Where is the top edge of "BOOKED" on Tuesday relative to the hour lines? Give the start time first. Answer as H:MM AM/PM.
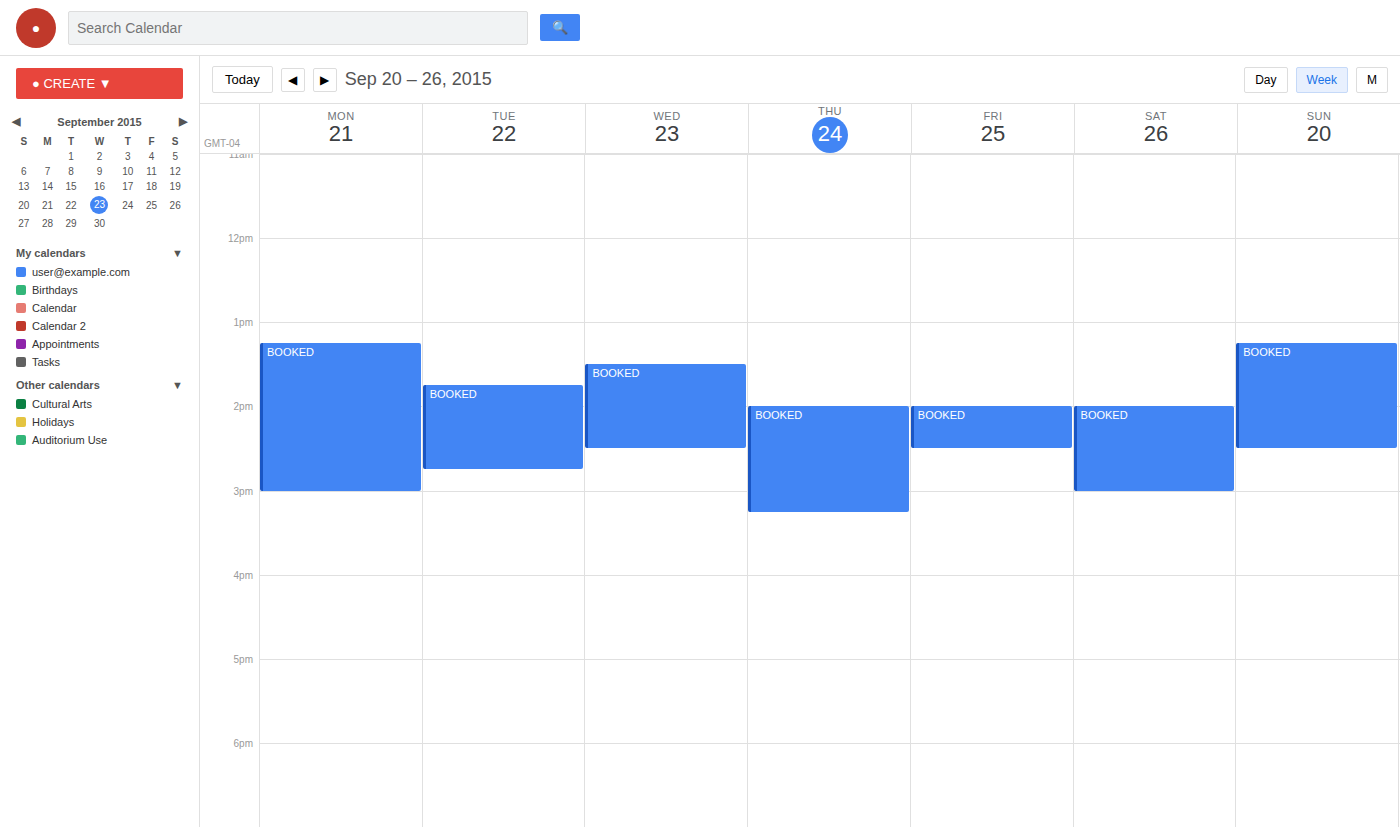
1:45 PM -- neither: three quarters of the way from the 1 PM line to the 2 PM line.